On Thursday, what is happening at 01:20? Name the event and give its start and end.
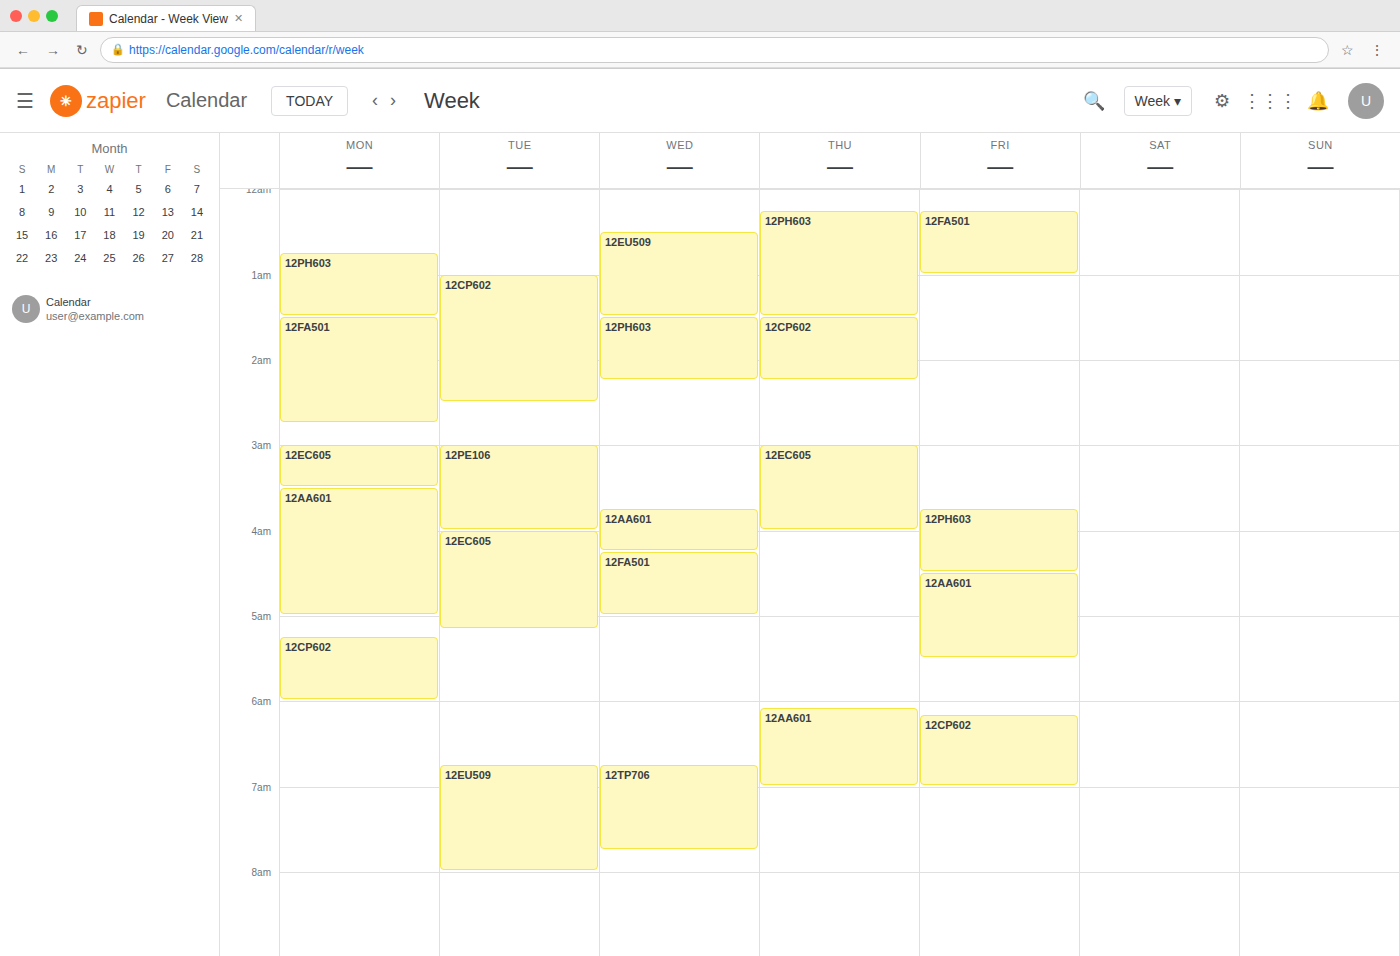
"12PH603", 00:15 to 01:30